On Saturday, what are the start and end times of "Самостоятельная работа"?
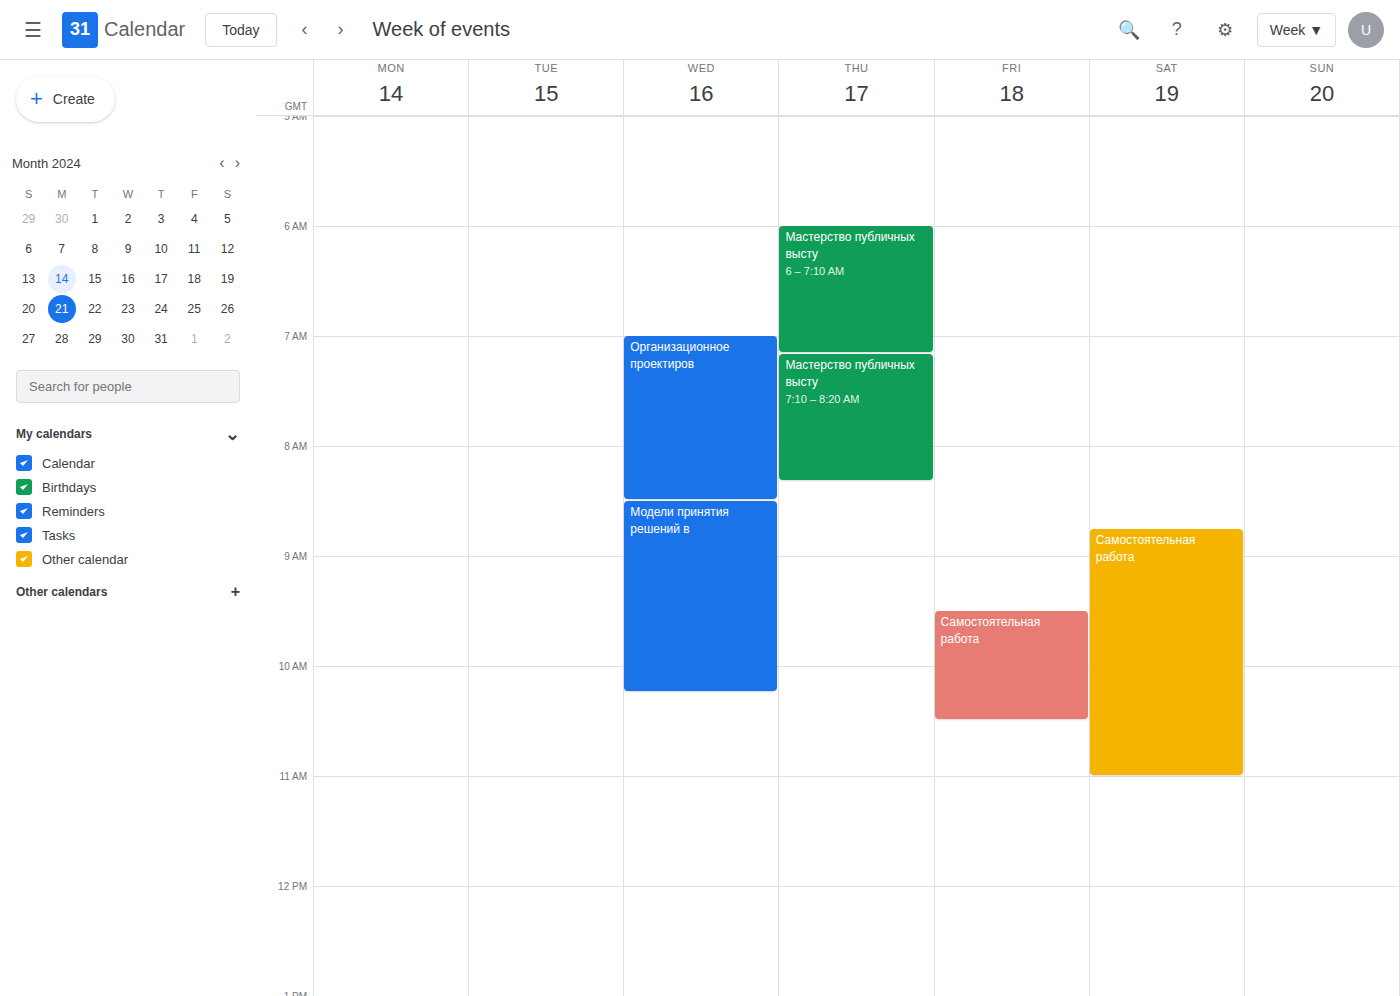
8:45 AM to 11:00 AM